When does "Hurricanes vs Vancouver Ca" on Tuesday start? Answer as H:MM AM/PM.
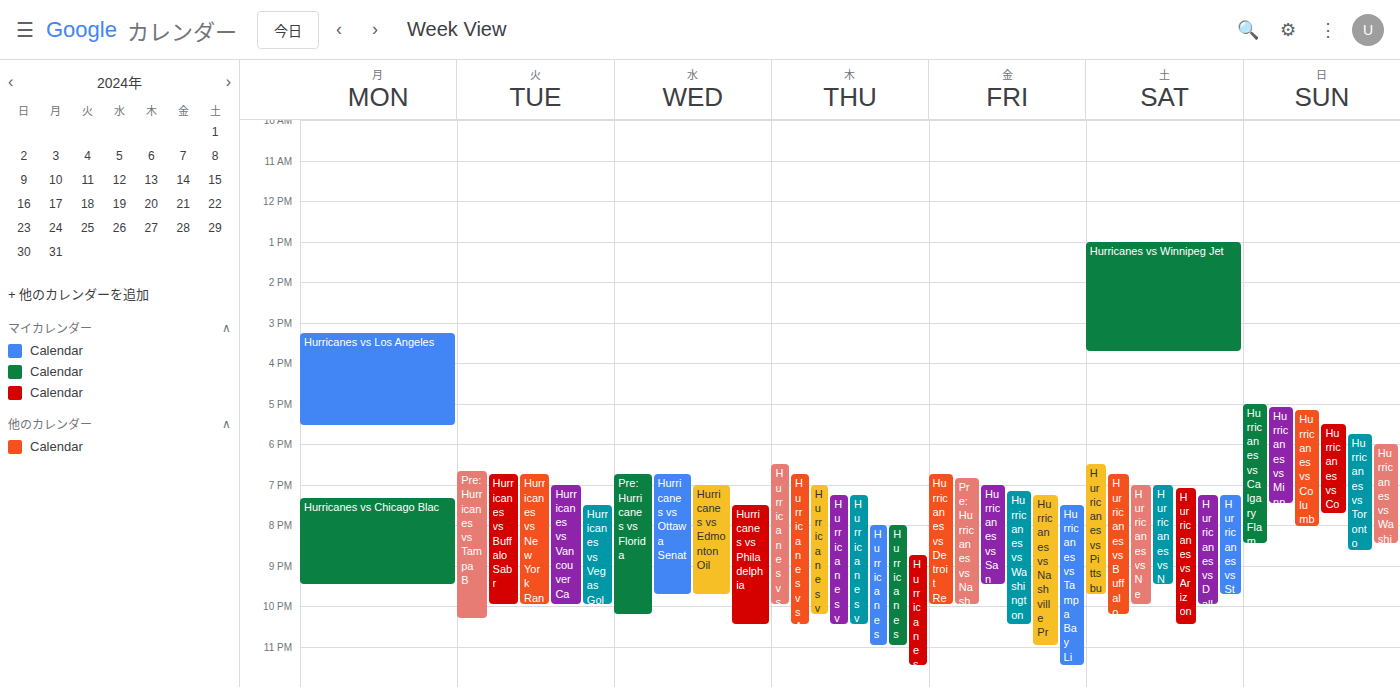
7:00 PM